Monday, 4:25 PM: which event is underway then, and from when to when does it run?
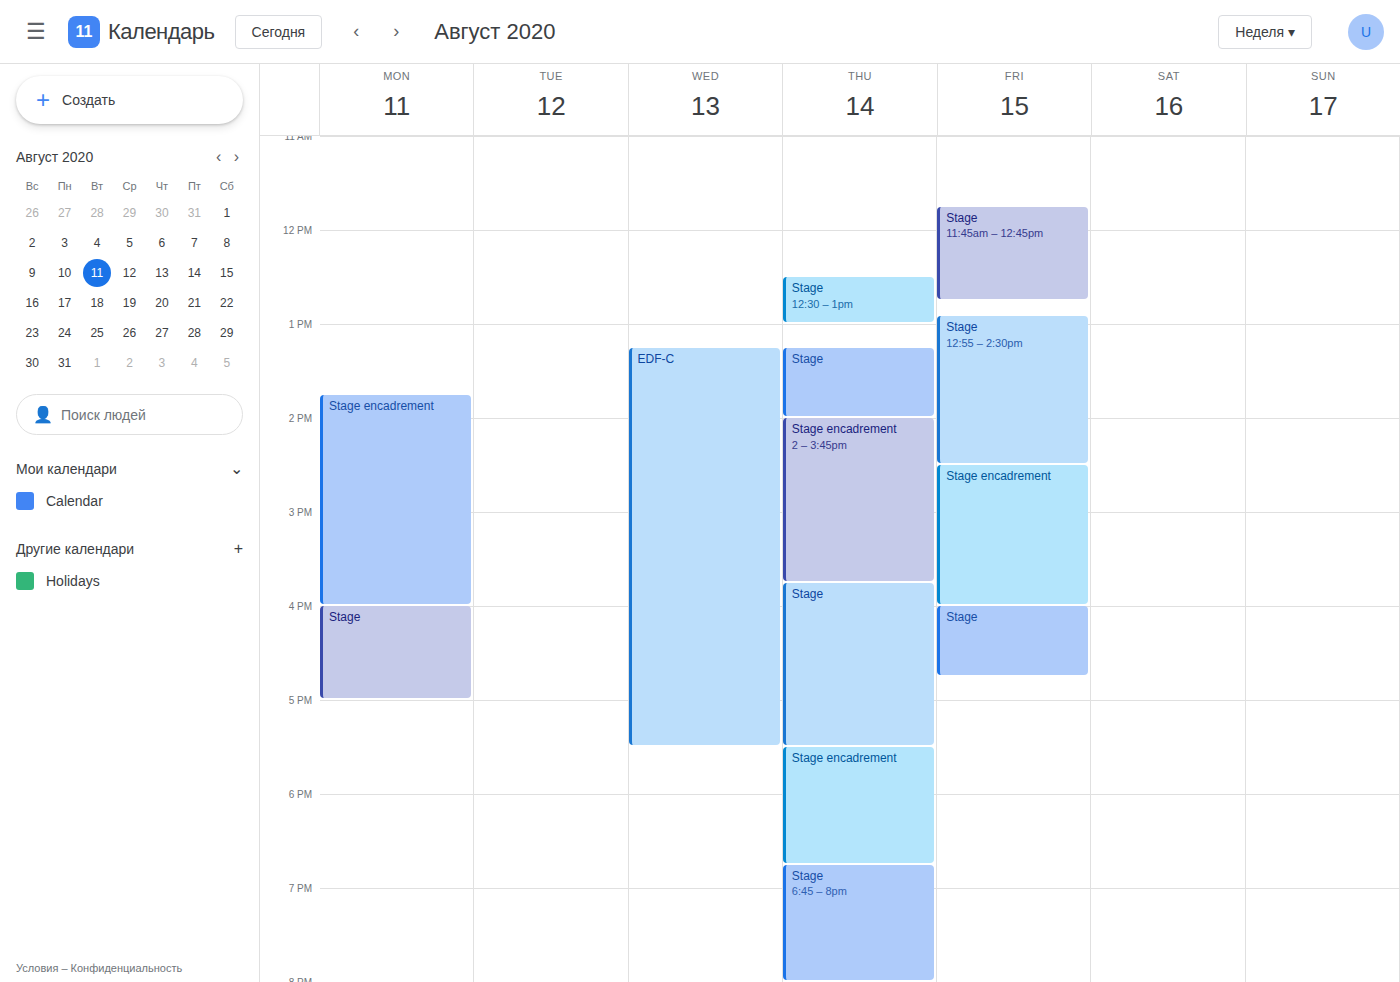
"Stage", 4:00 PM to 5:00 PM